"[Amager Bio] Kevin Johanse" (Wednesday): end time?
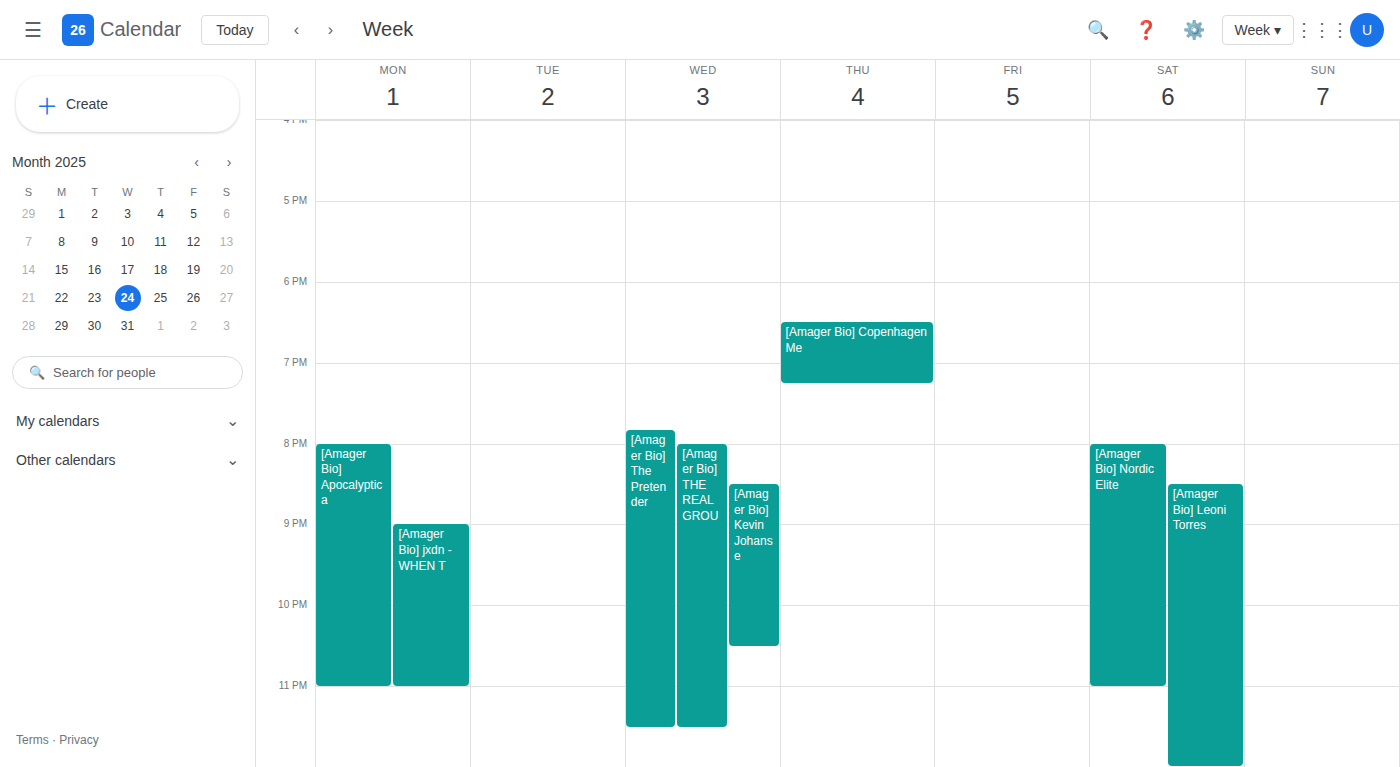
10:30 PM